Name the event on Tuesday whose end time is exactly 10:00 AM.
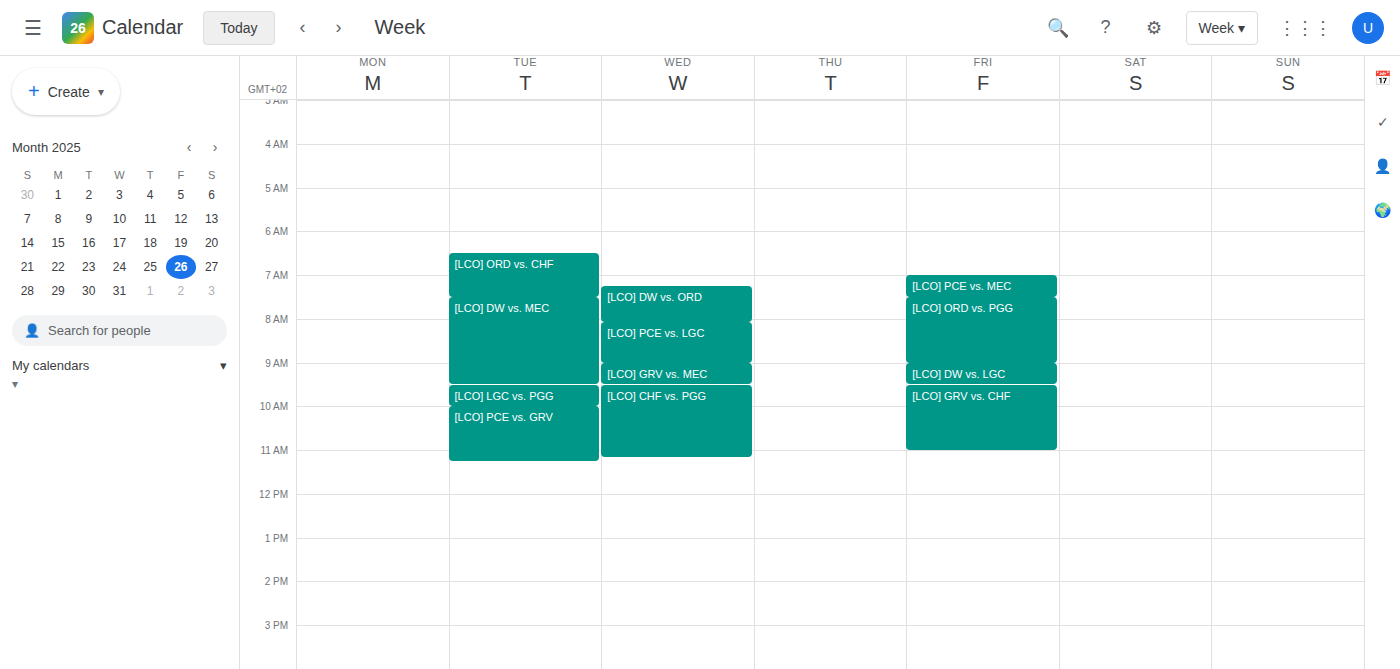
"[LCO] LGC vs. PGG"